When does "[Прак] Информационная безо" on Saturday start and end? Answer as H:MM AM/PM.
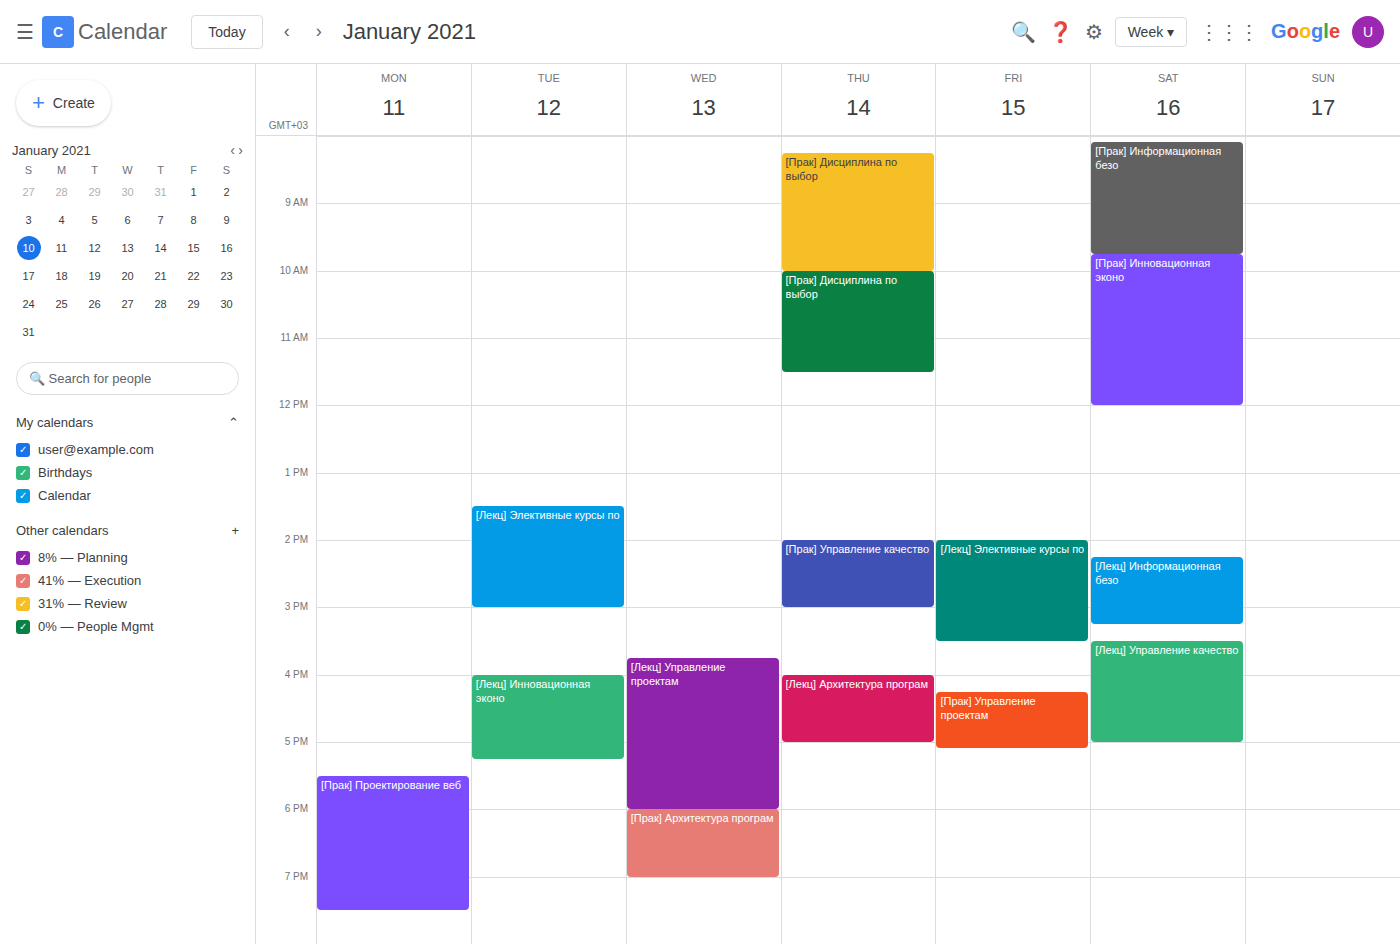
8:05 AM to 9:45 AM